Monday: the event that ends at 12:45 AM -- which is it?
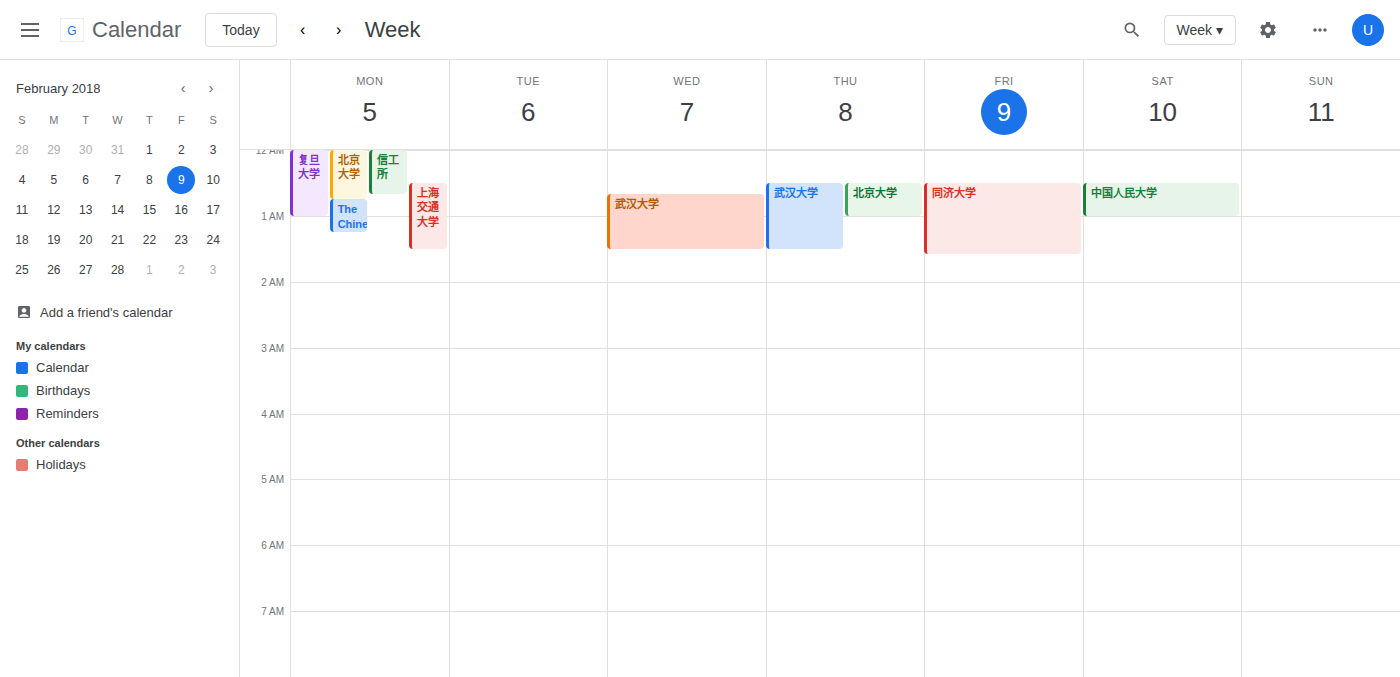
"北京大学"